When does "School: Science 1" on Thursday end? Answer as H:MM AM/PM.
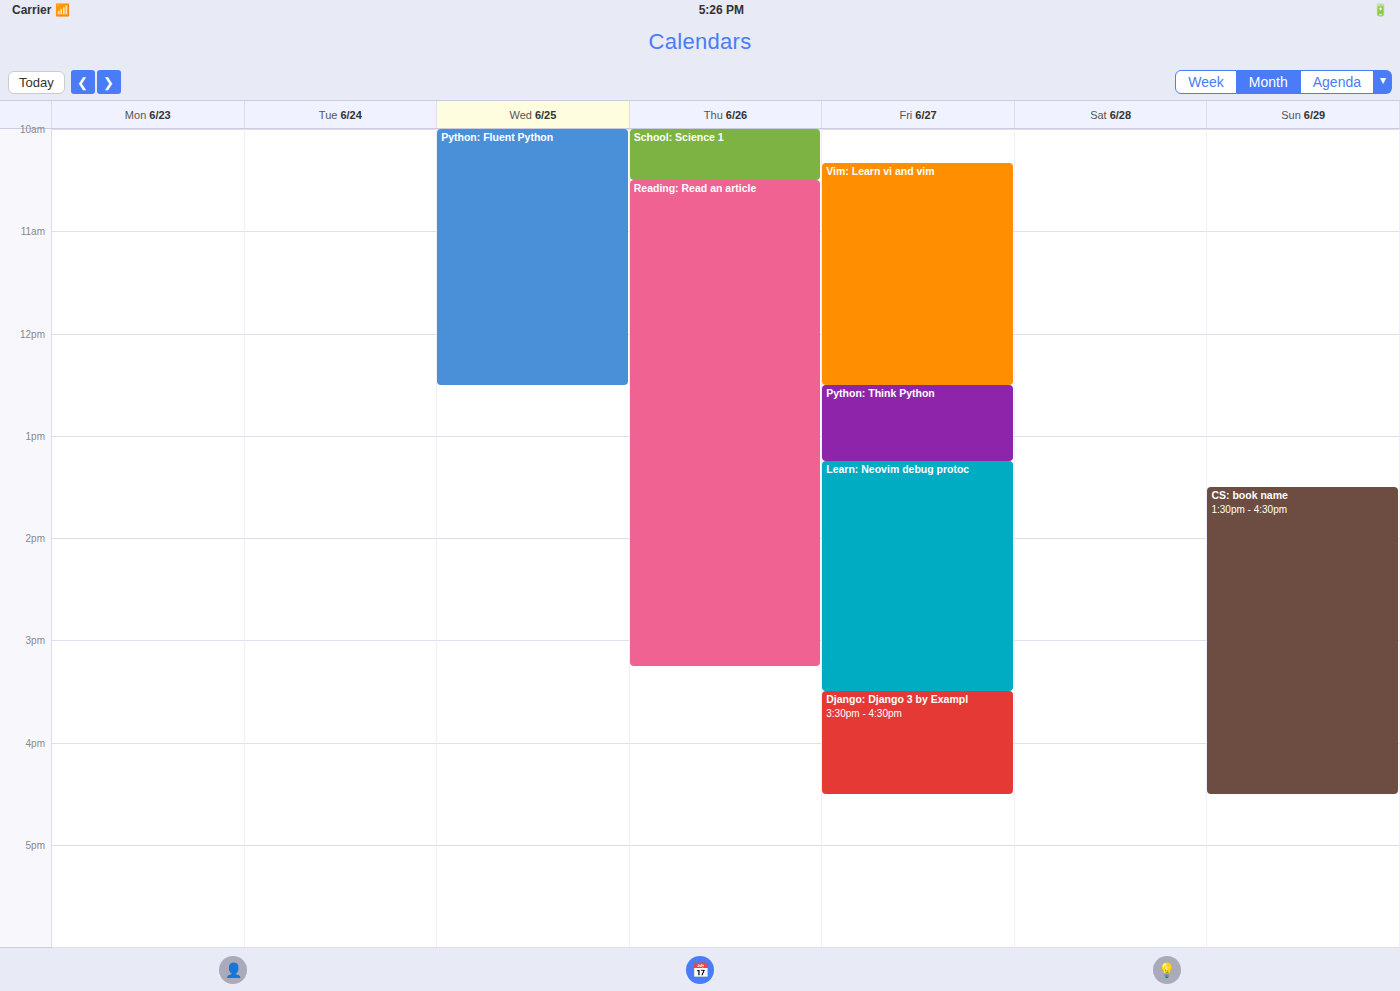
10:30 AM